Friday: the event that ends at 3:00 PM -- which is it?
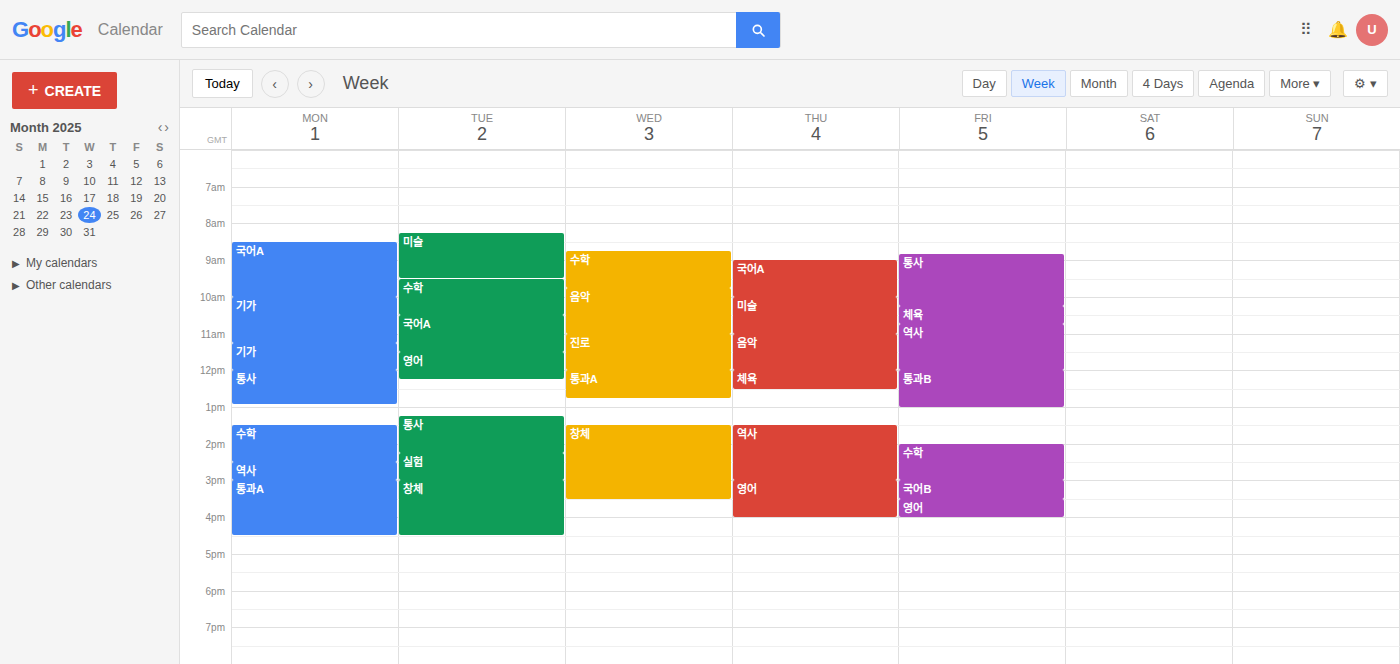
"수학"